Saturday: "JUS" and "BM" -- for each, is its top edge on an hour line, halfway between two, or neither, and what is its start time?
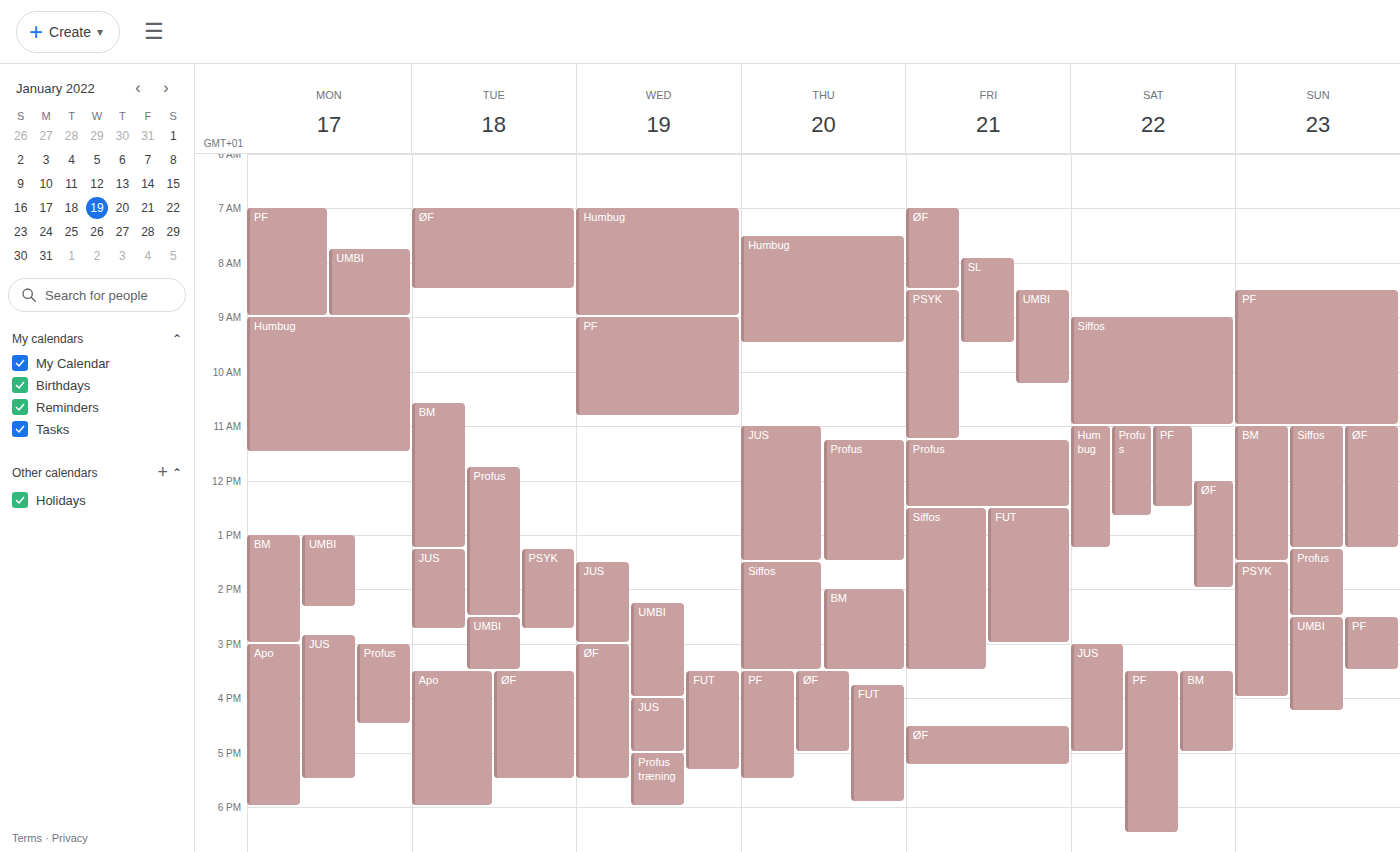
"JUS": 3:00 PM, exactly on the 3 PM line. "BM": 3:30 PM, halfway between the 3 PM and 4 PM lines.